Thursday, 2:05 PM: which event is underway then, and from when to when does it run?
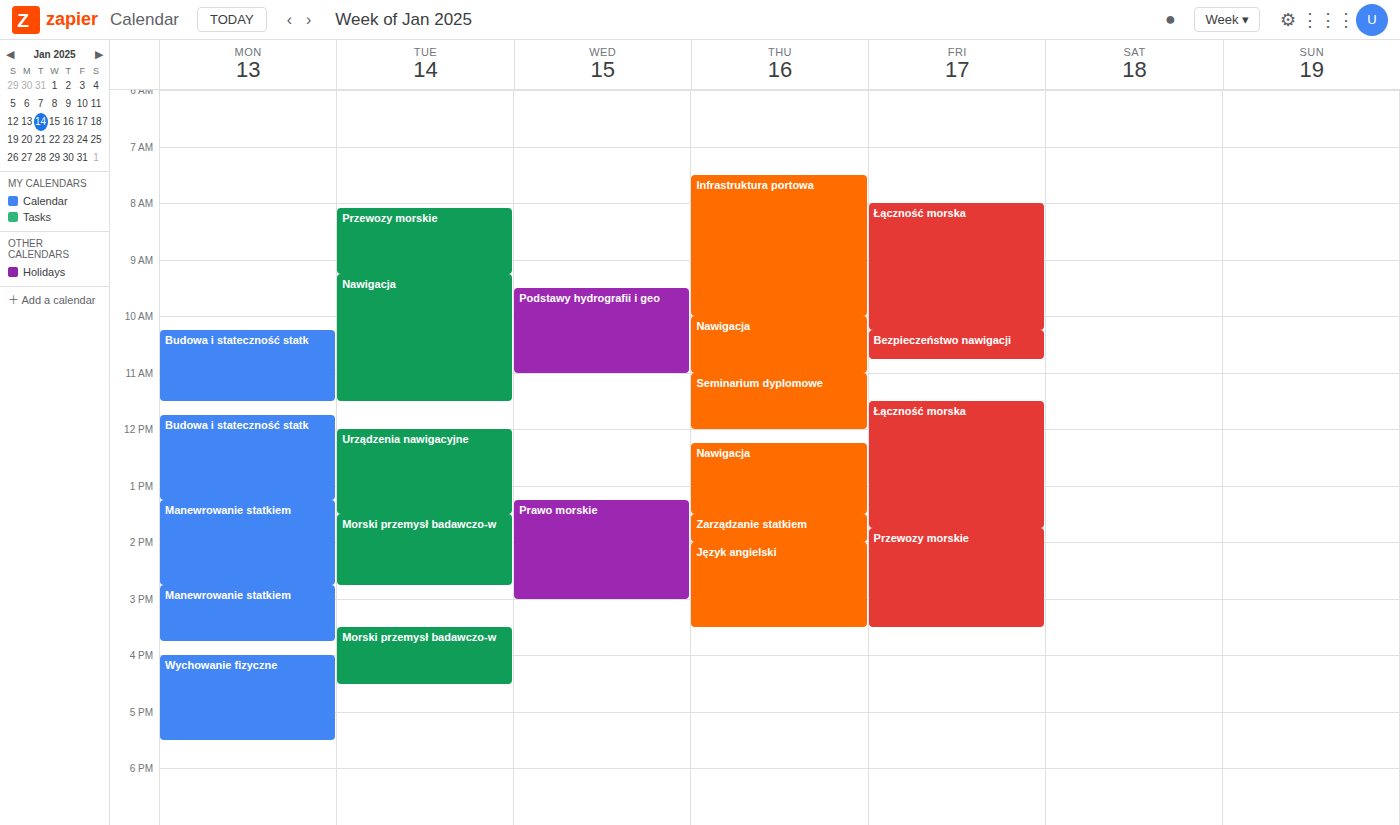
"Język angielski", 2:00 PM to 3:30 PM